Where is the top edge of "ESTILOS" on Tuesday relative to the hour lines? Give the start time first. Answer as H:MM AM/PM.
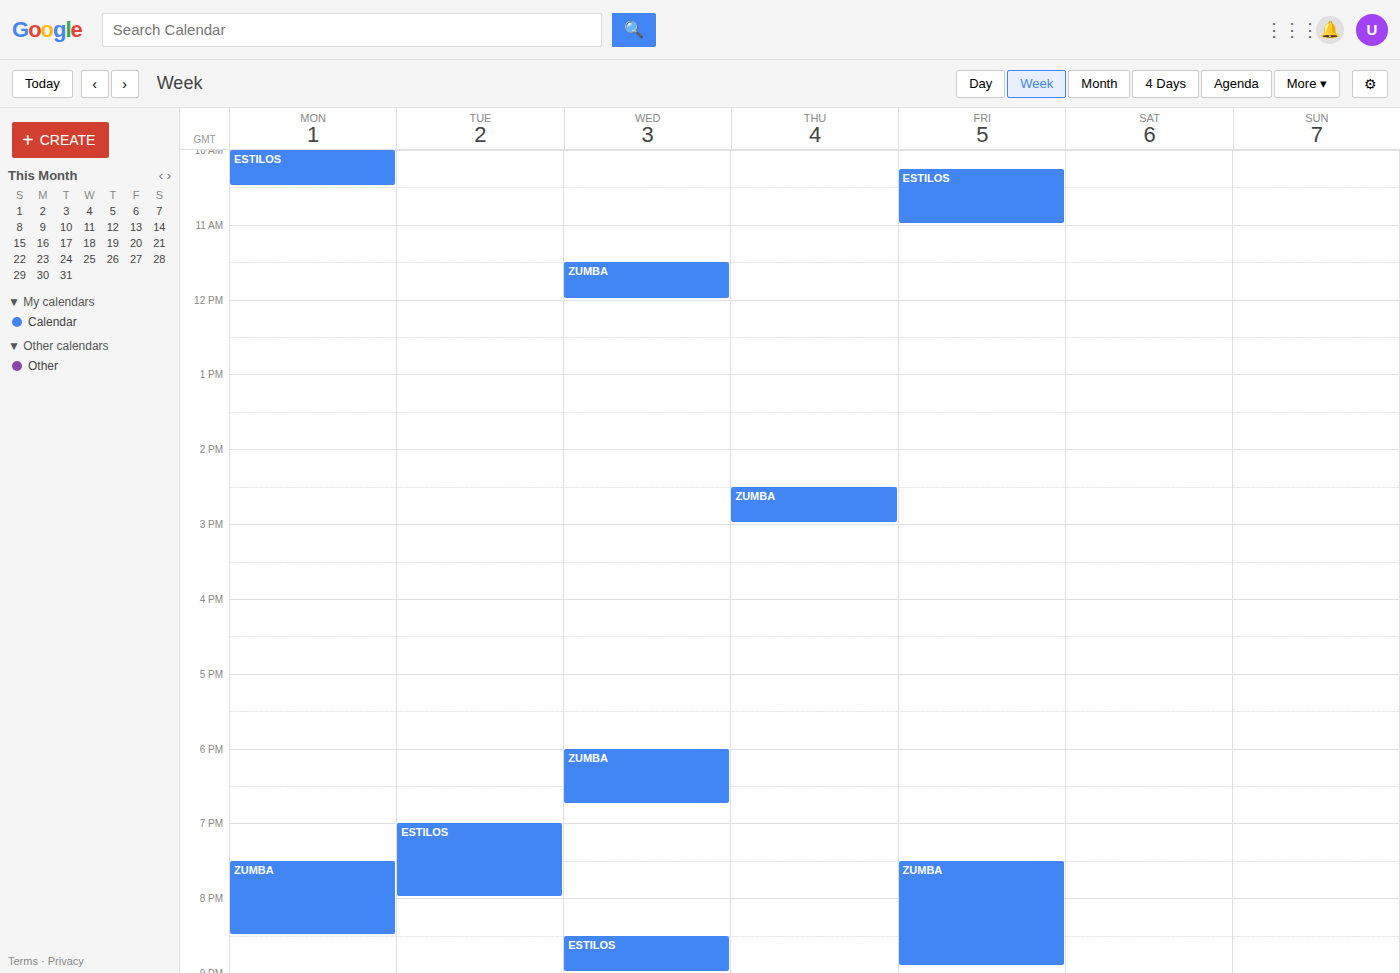
7:00 PM -- exactly on the 7 PM line.